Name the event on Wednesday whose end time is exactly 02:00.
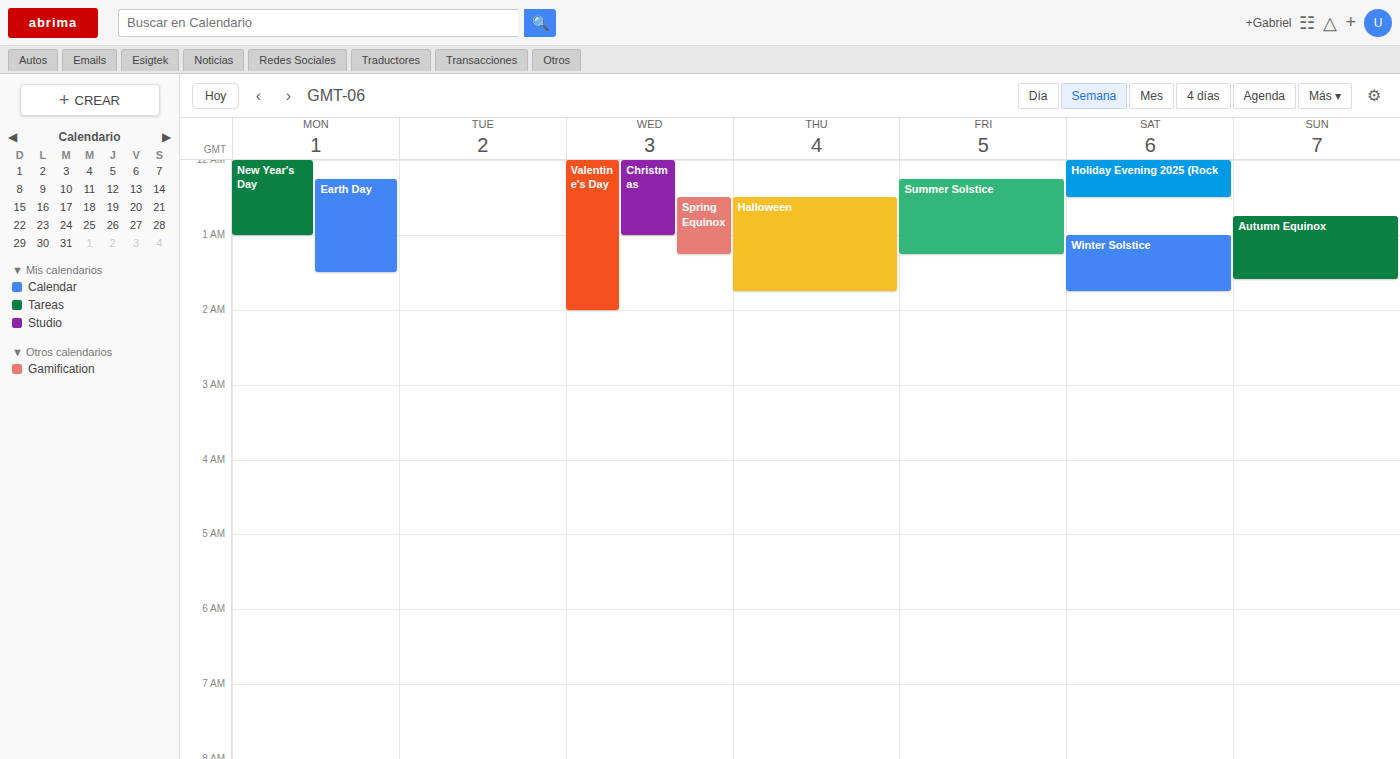
"Valentine's Day"